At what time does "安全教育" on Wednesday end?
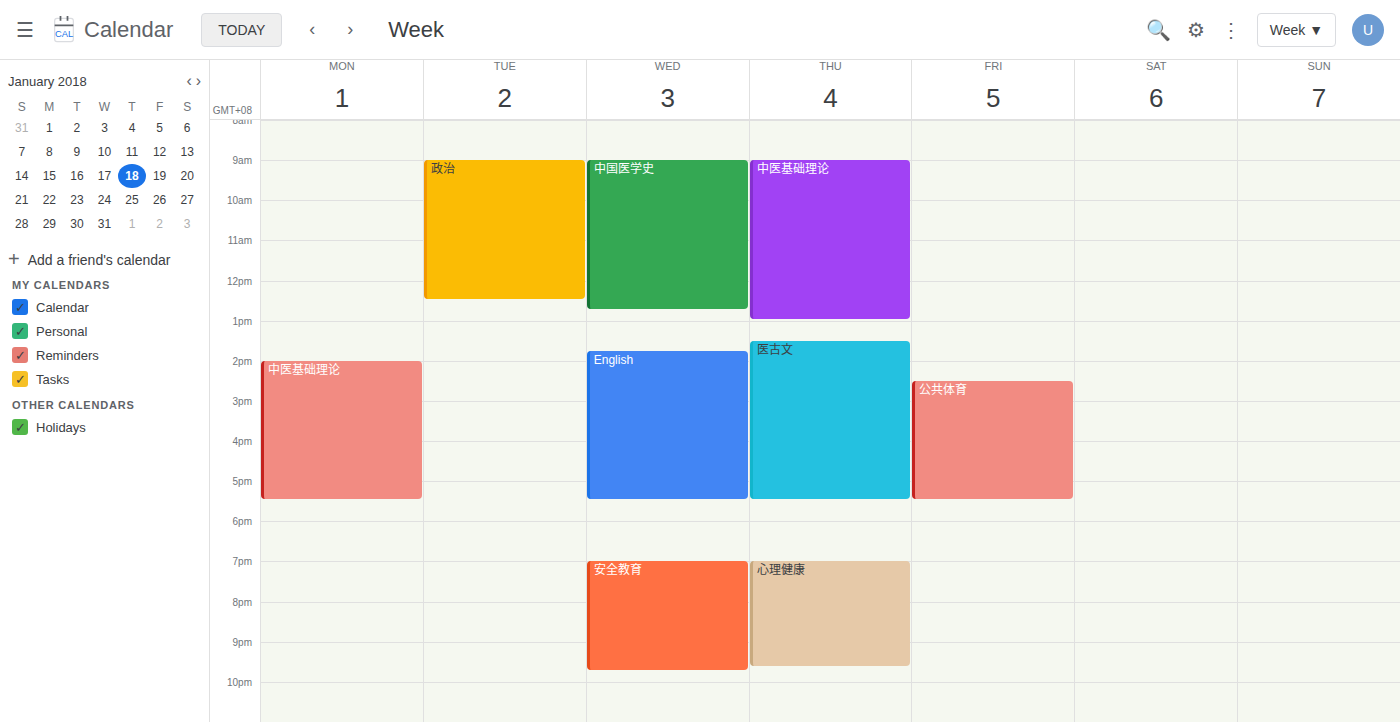
9:45 PM